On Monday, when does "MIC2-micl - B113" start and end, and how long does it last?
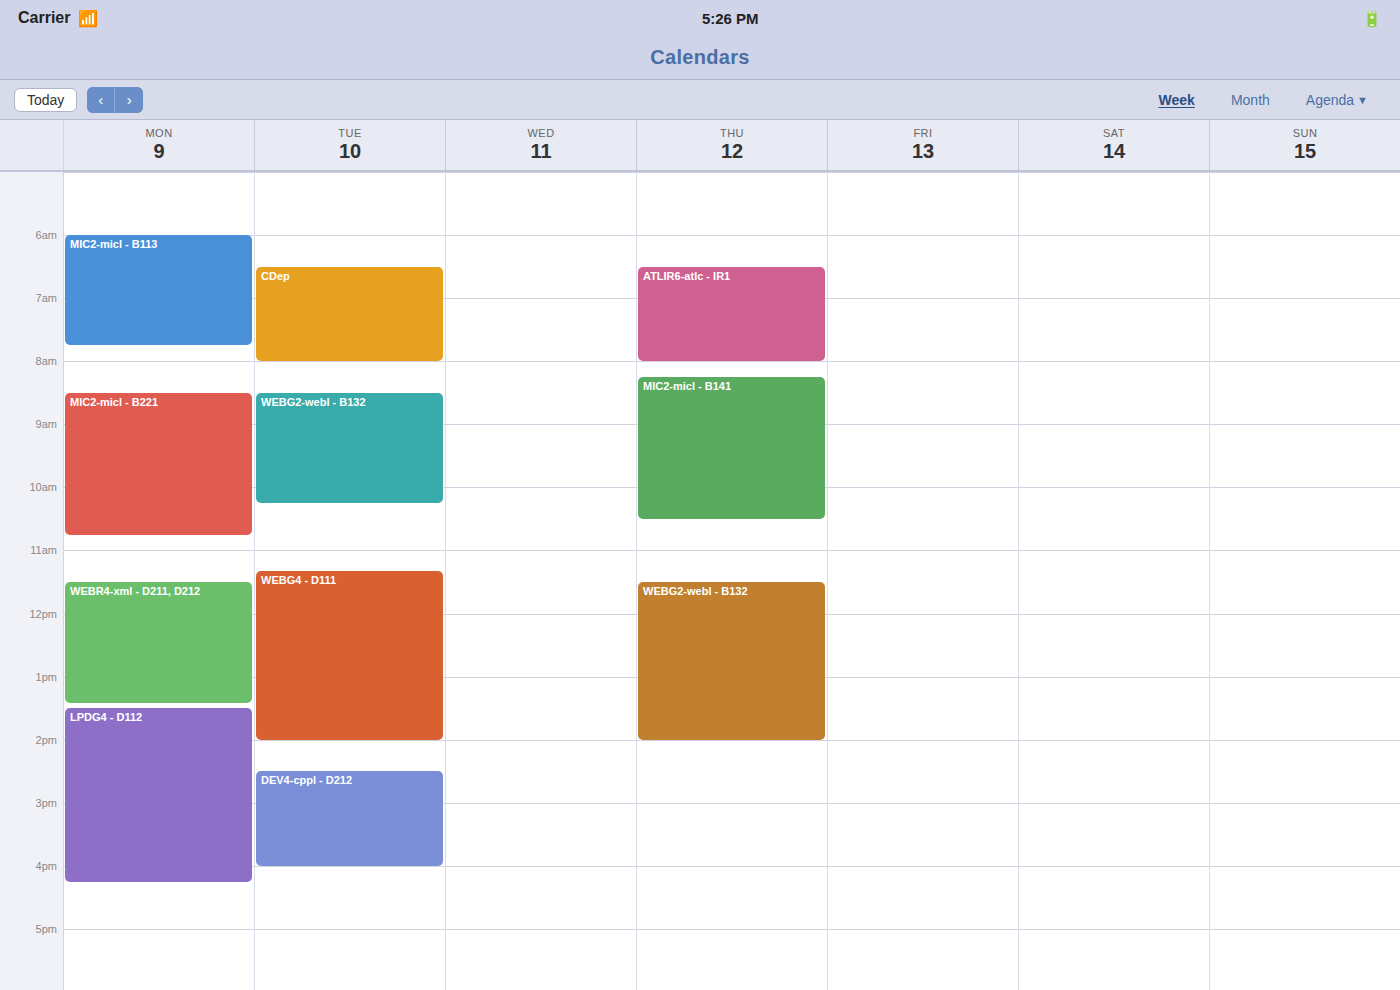
6:00 AM to 7:45 AM, 1 hour 45 minutes